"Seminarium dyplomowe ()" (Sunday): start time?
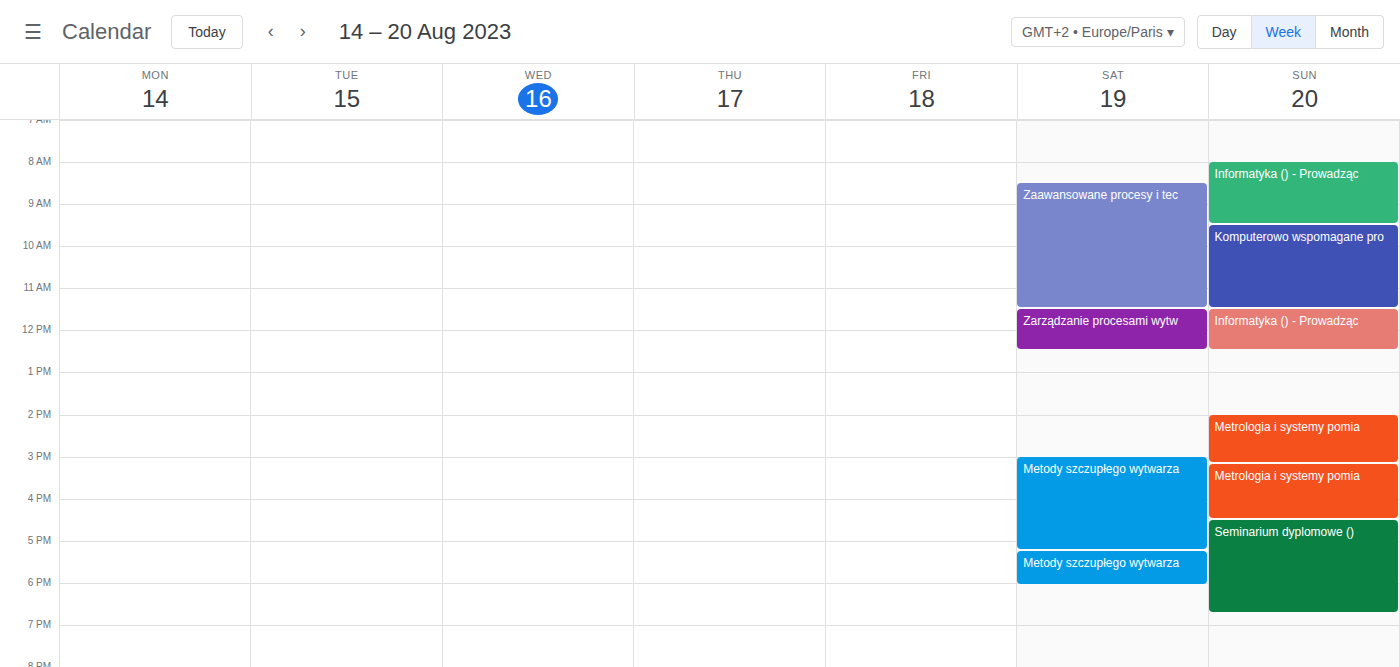
4:30 PM